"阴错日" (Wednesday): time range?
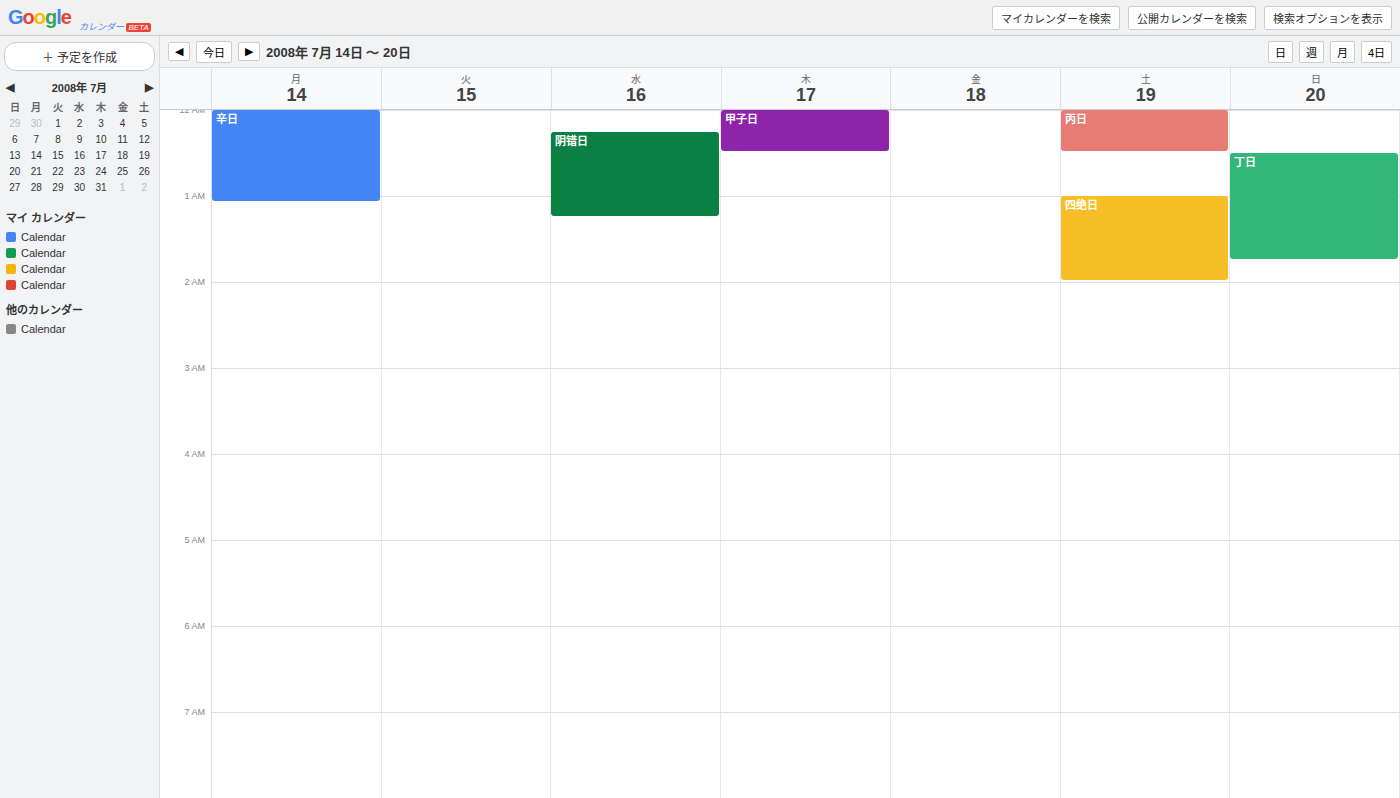
00:15 to 01:15